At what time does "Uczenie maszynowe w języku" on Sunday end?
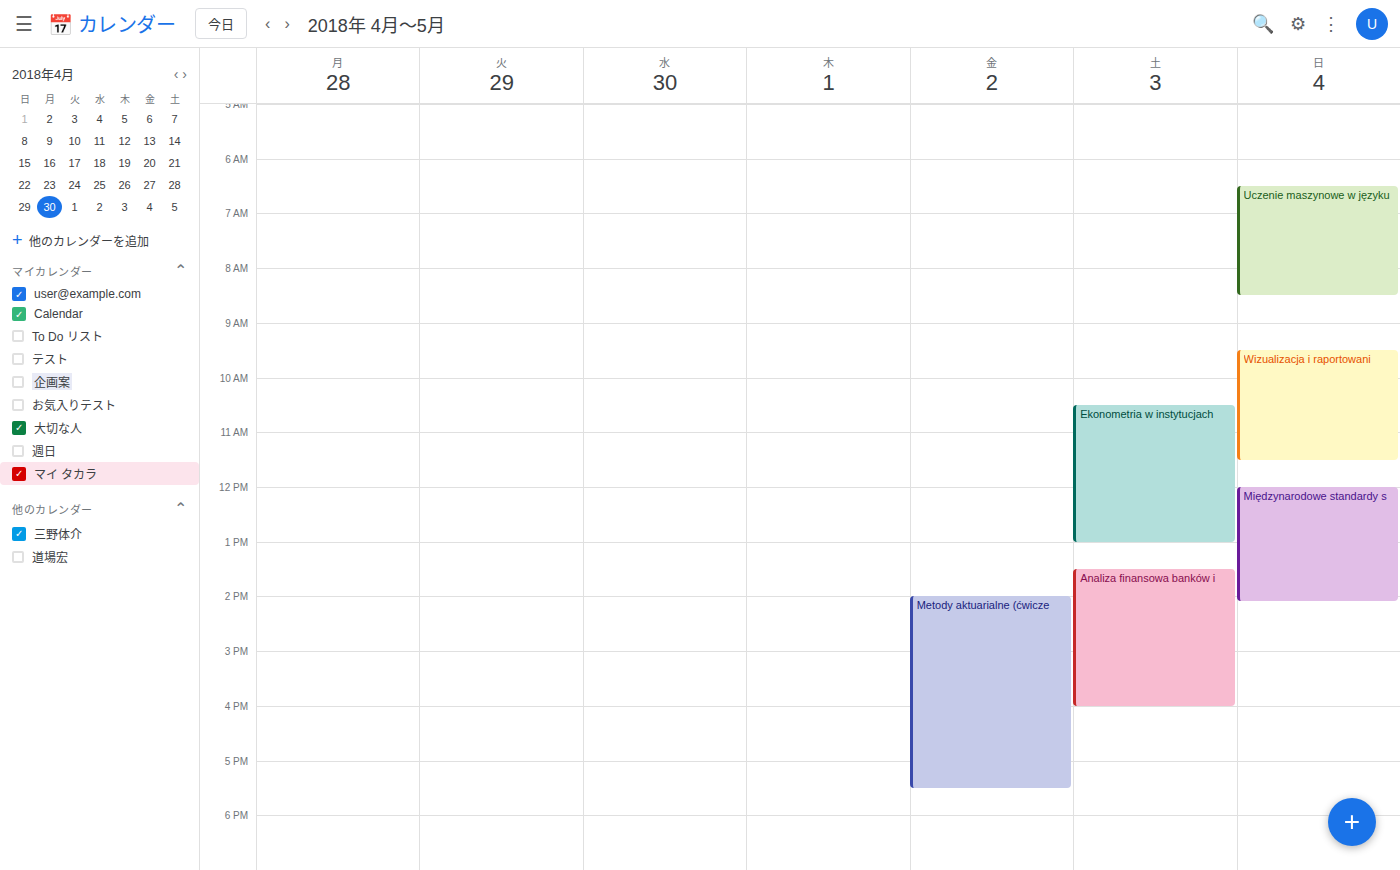
8:30 AM